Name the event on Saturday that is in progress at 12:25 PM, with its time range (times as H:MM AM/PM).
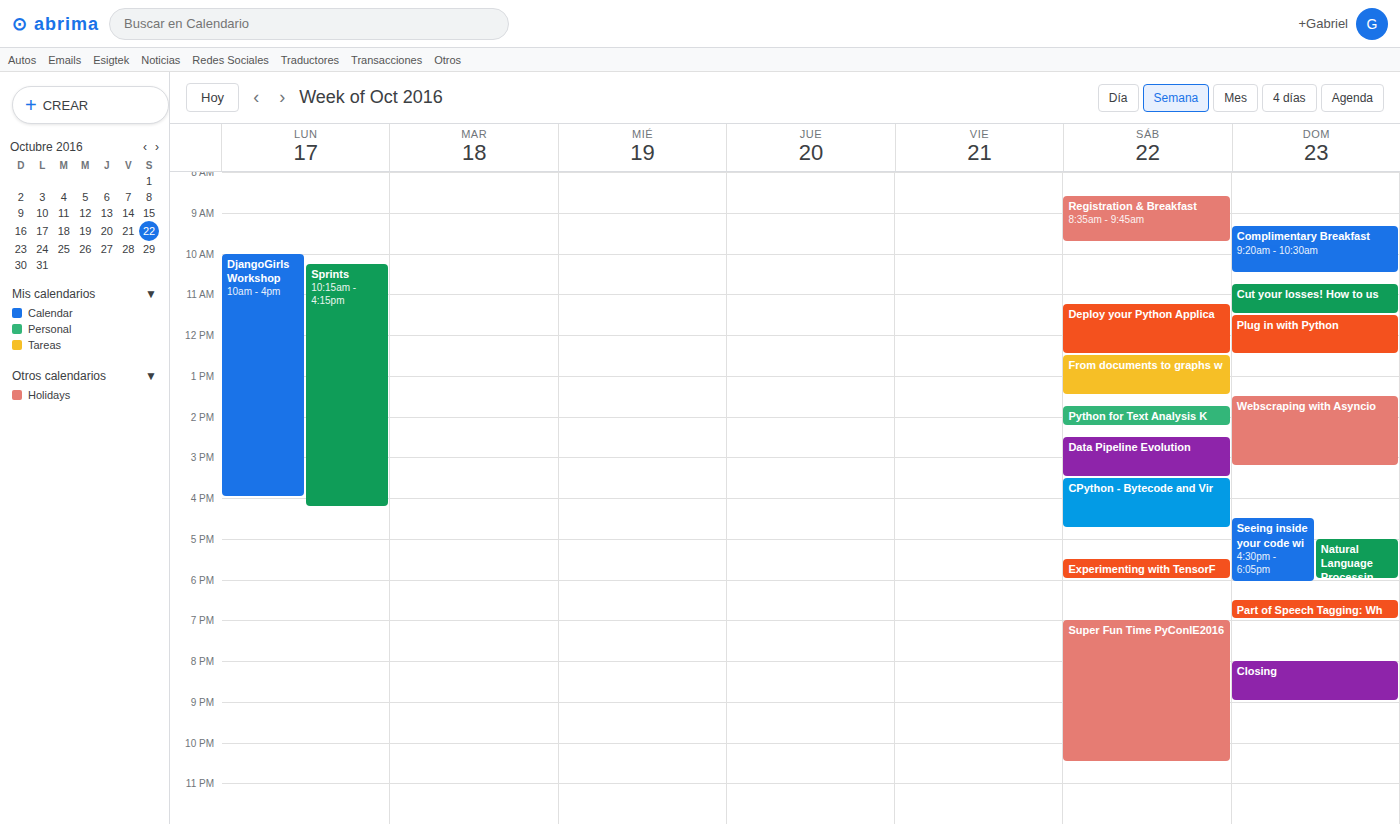
"Deploy your Python Applica", 11:15 AM to 12:30 PM